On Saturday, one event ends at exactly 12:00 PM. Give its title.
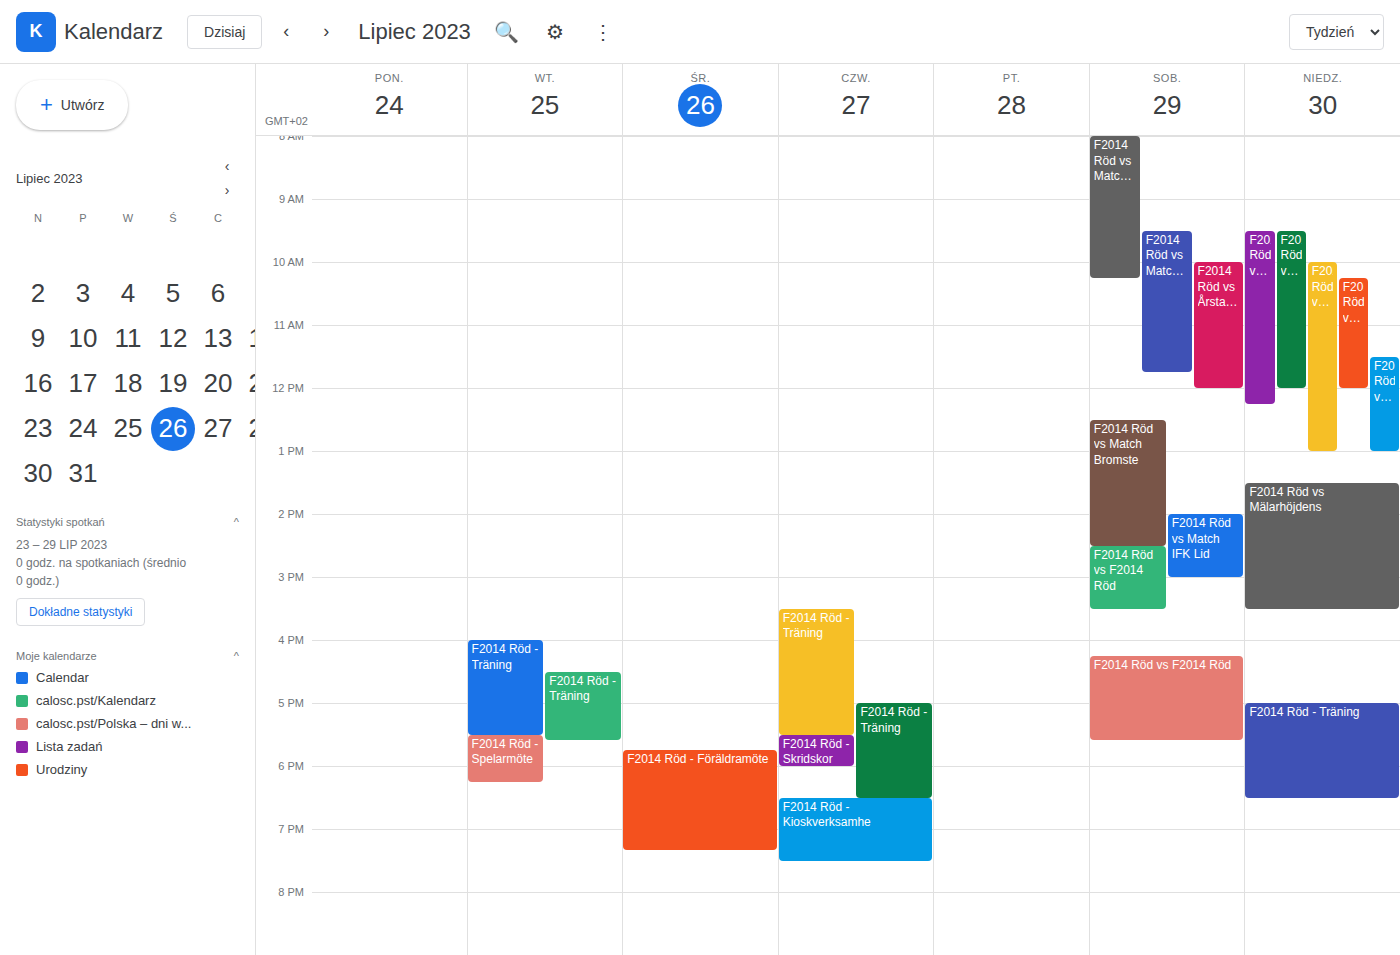
"F2014 Röd vs Årsta FF 2"